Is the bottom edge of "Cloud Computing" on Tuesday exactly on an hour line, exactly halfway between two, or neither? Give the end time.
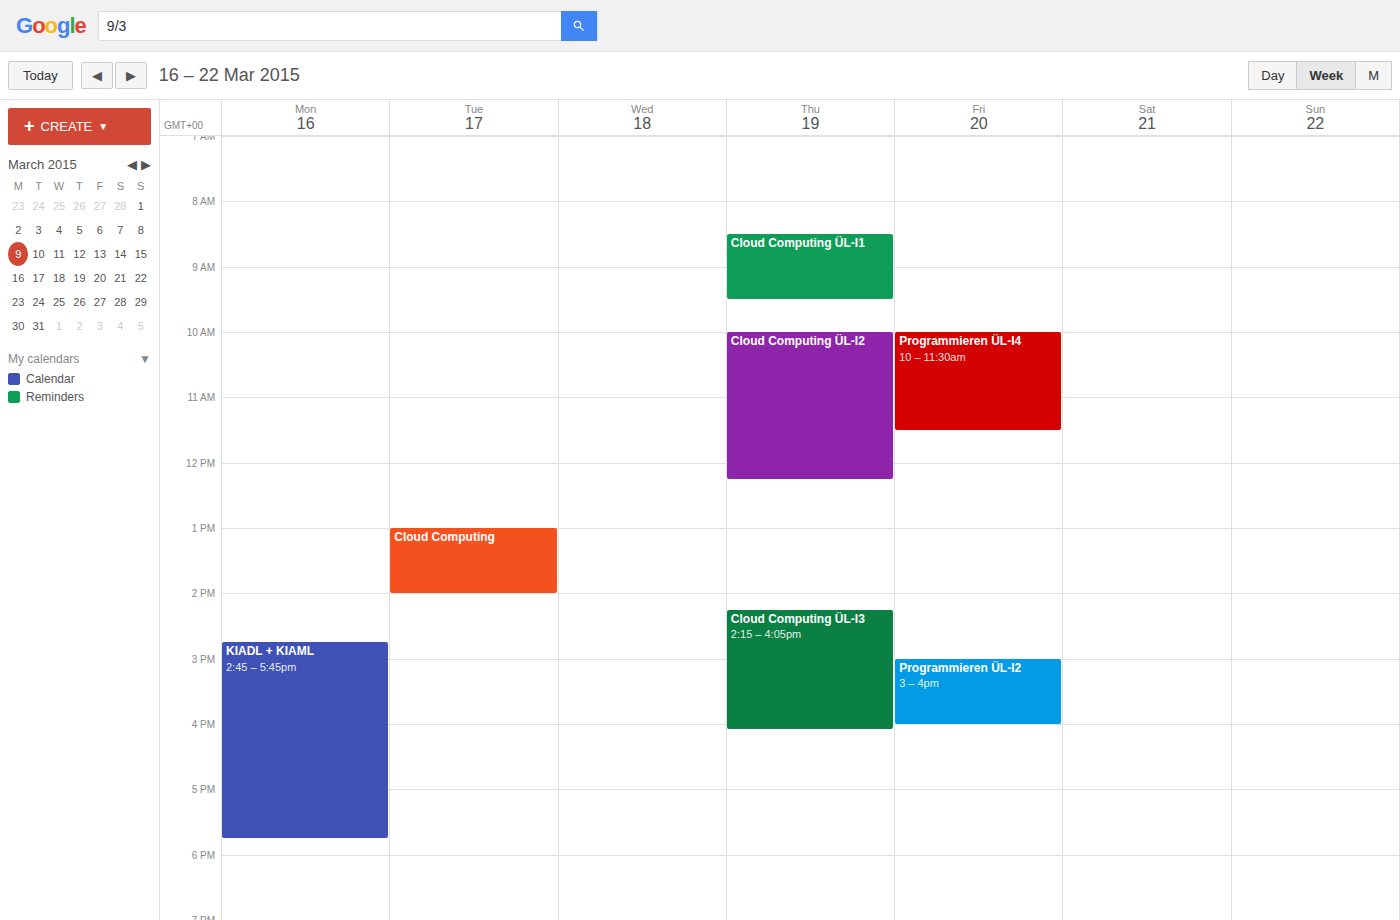
2:00 PM -- exactly on the 2 PM line.